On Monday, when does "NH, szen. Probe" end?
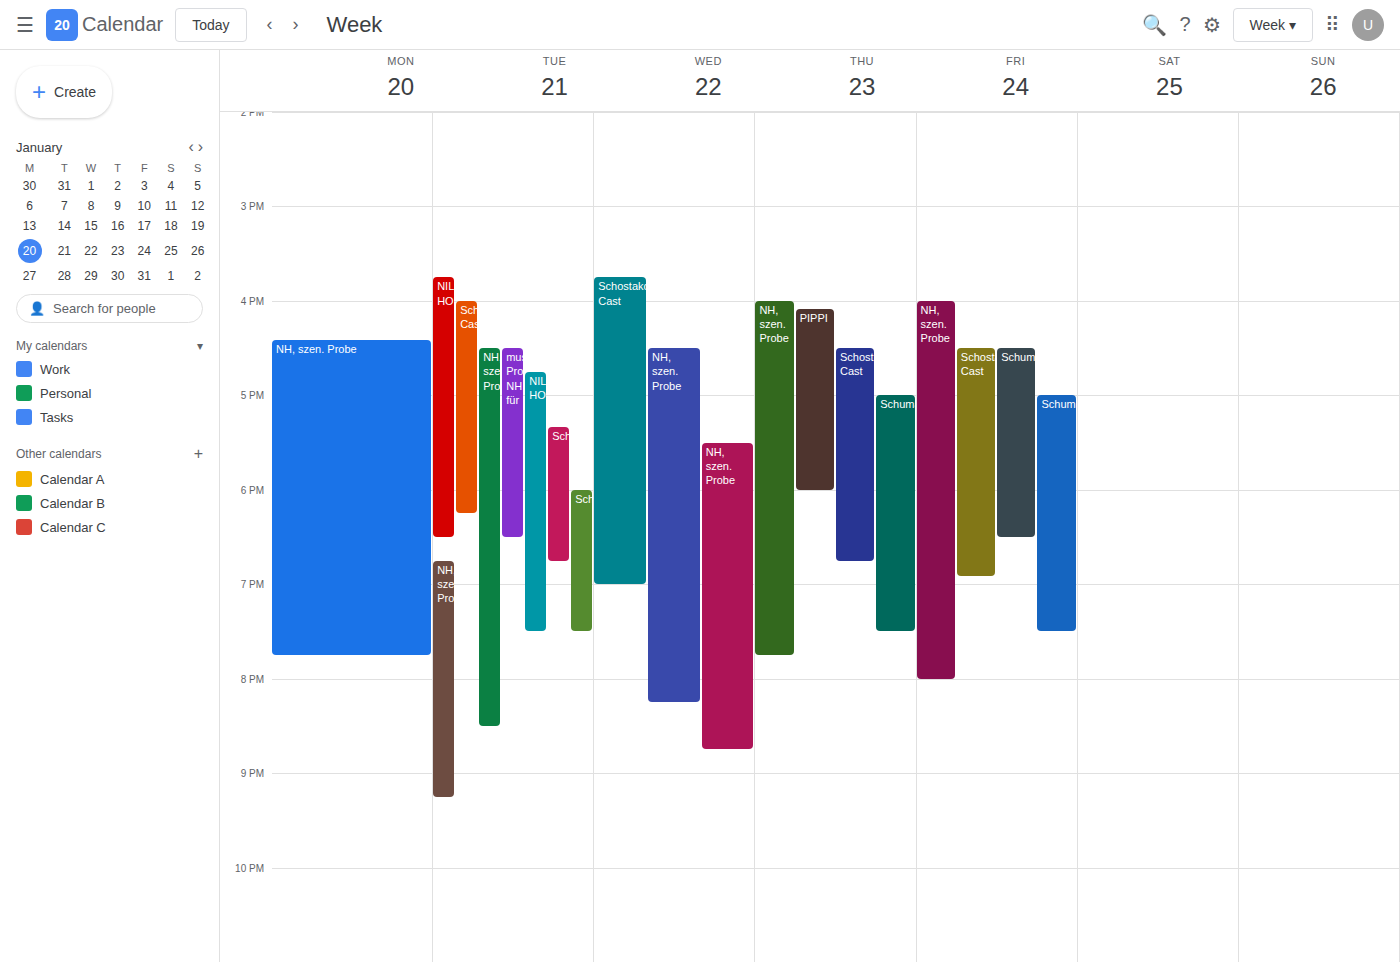
7:45 PM